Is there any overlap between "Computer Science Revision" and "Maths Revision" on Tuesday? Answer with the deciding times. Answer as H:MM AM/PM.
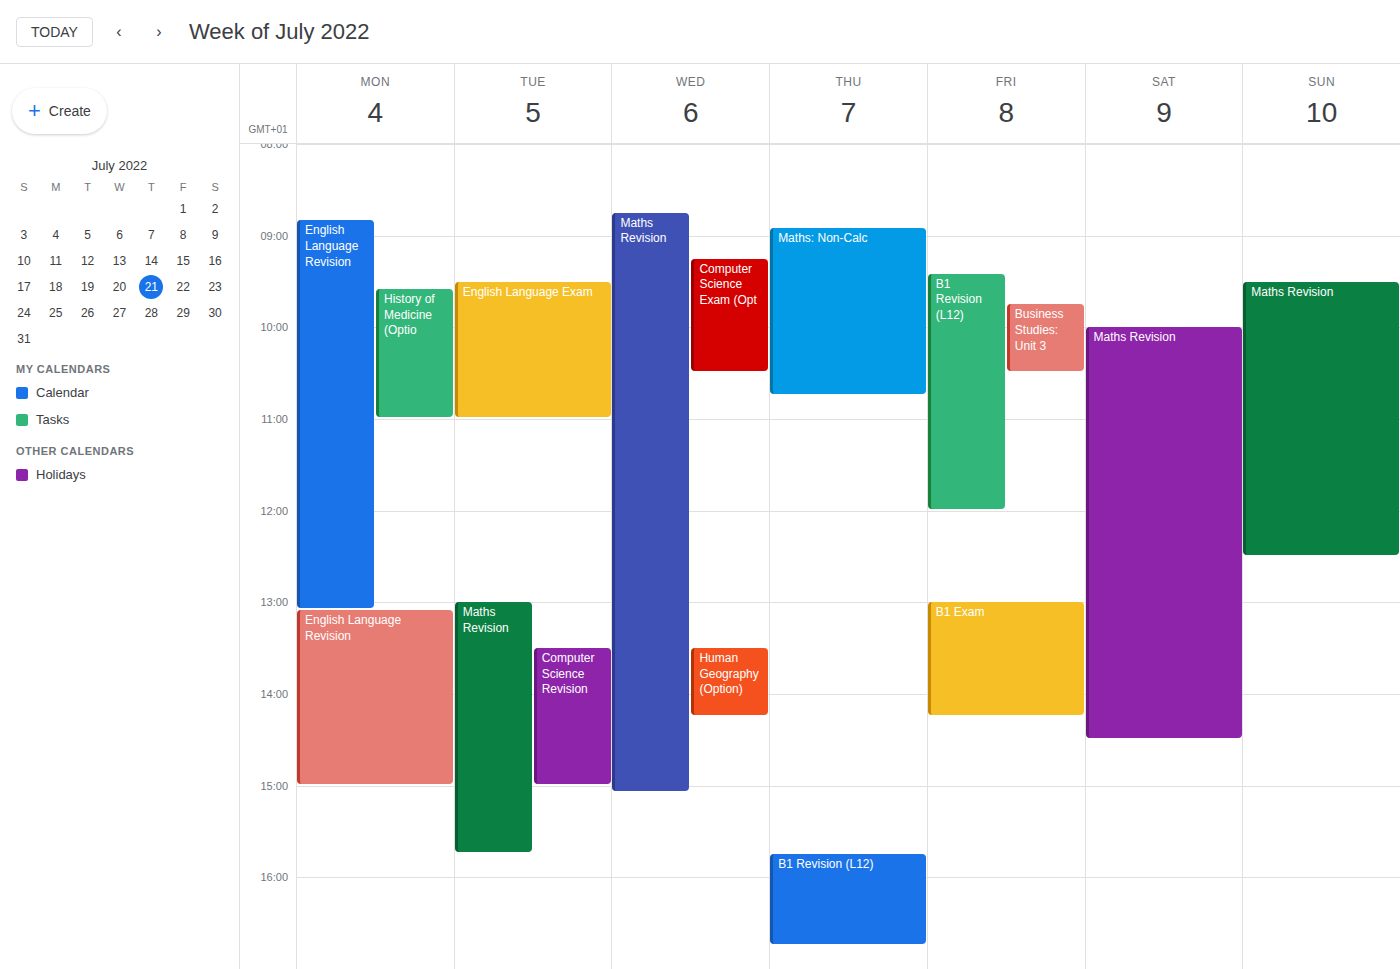
"Computer Science Revision" runs 1:30 PM to 3:00 PM, inside "Maths Revision" -- they overlap.